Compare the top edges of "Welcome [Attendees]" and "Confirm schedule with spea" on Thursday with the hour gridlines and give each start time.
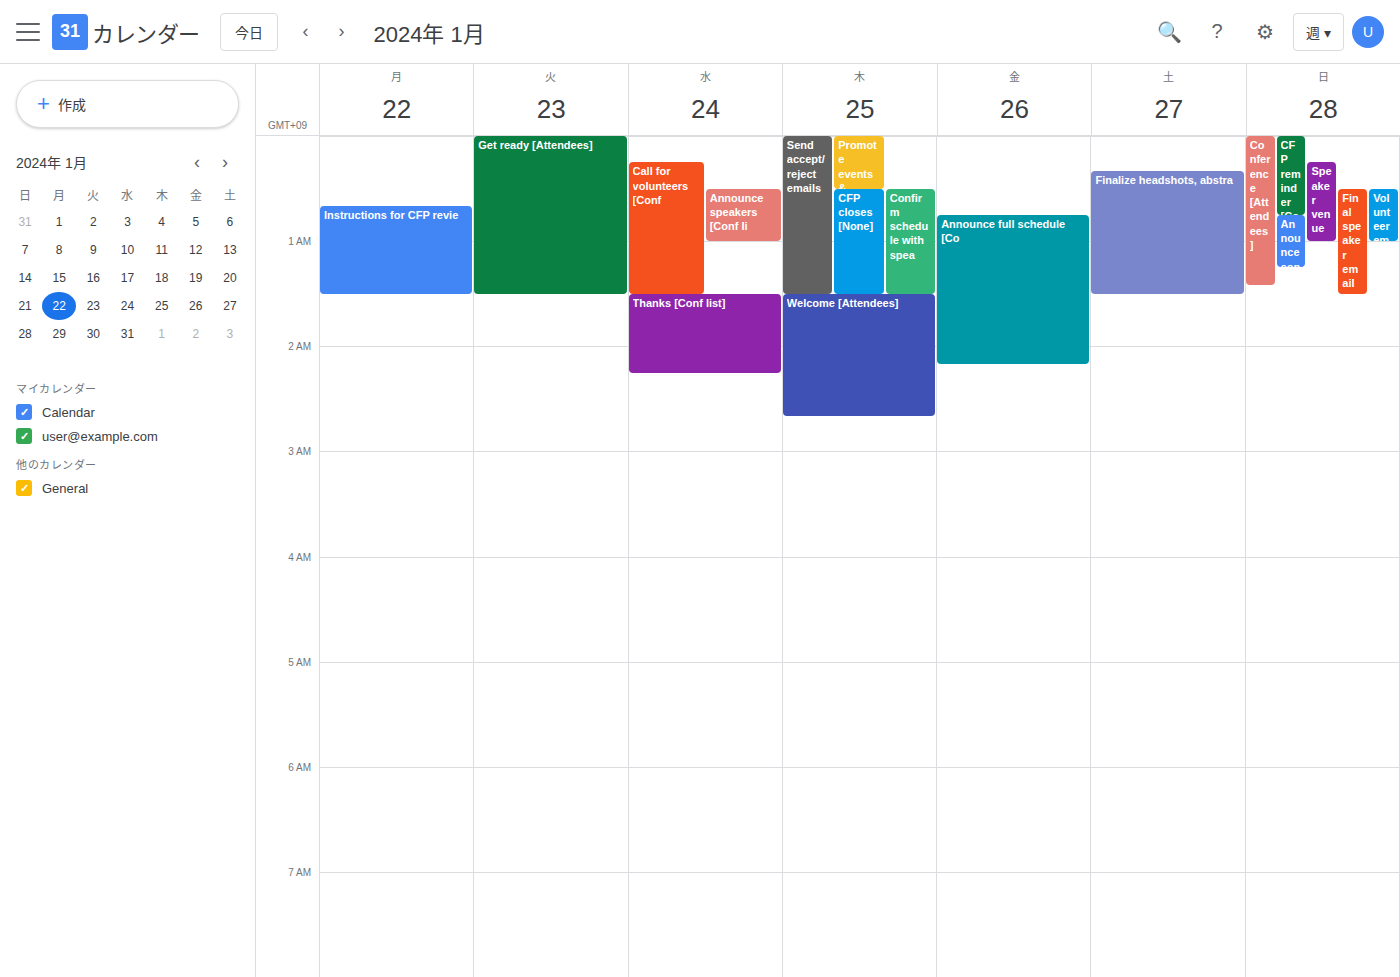
"Welcome [Attendees]": 1:30 AM, halfway between the 1 AM and 2 AM lines. "Confirm schedule with spea": 12:30 AM, halfway between the 12 AM and 1 AM lines.